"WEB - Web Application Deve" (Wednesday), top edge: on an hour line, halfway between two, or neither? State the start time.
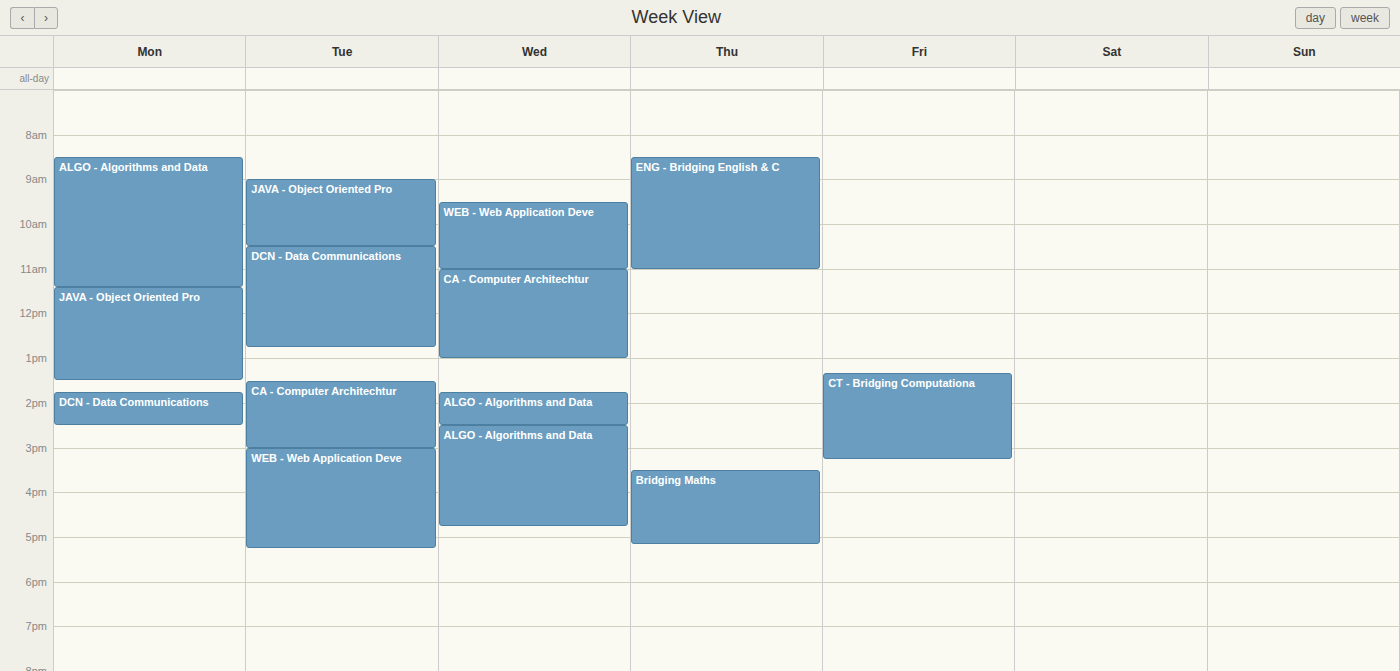
9:30 AM -- halfway between the 9 AM and 10 AM lines.